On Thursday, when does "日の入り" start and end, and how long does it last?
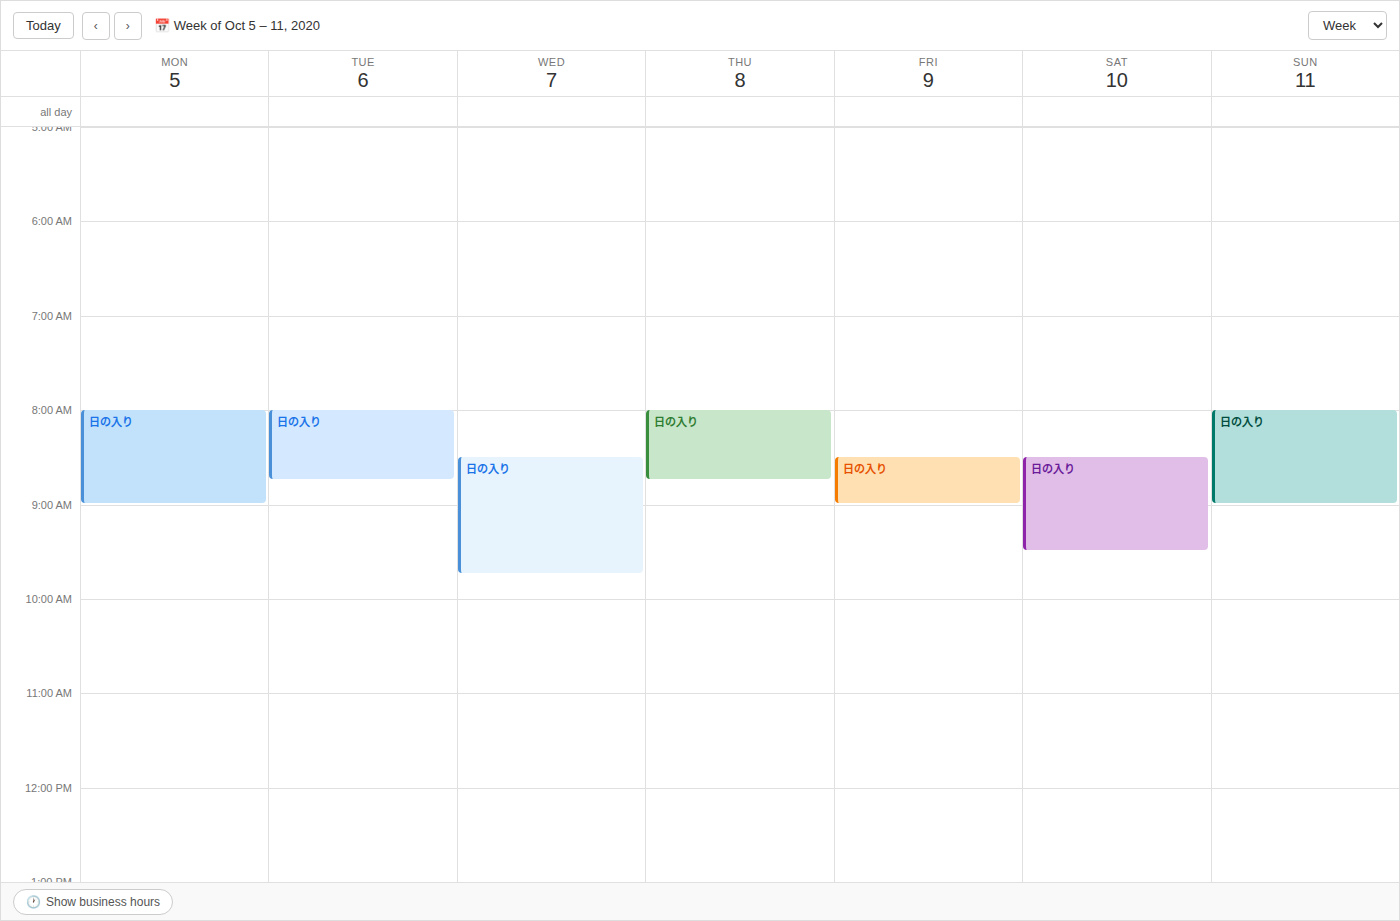
8:00 AM to 8:45 AM, 45 minutes